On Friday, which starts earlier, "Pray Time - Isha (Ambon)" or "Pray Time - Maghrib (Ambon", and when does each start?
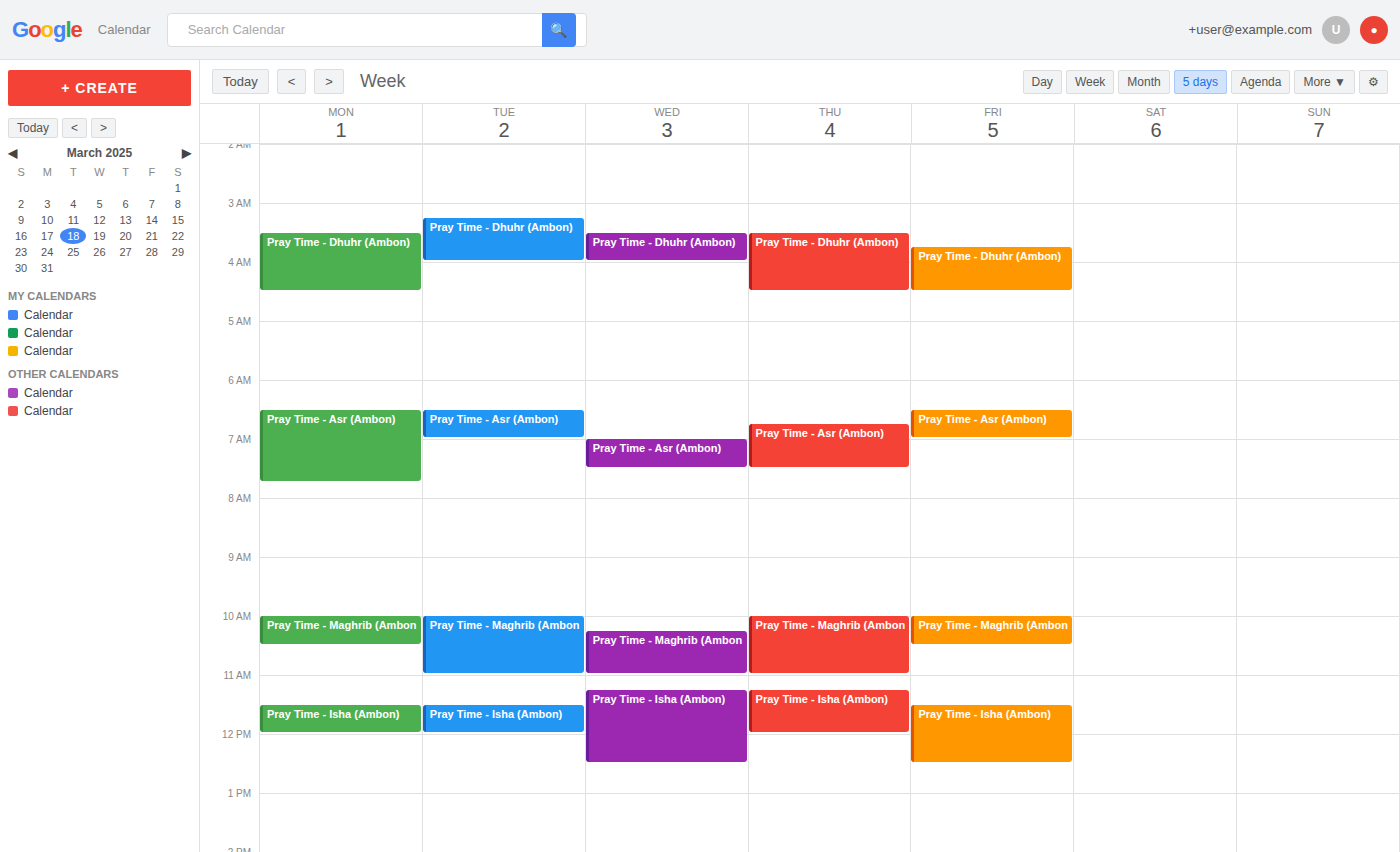
"Pray Time - Maghrib (Ambon" 10:00 AM; "Pray Time - Isha (Ambon)" 11:30 AM.